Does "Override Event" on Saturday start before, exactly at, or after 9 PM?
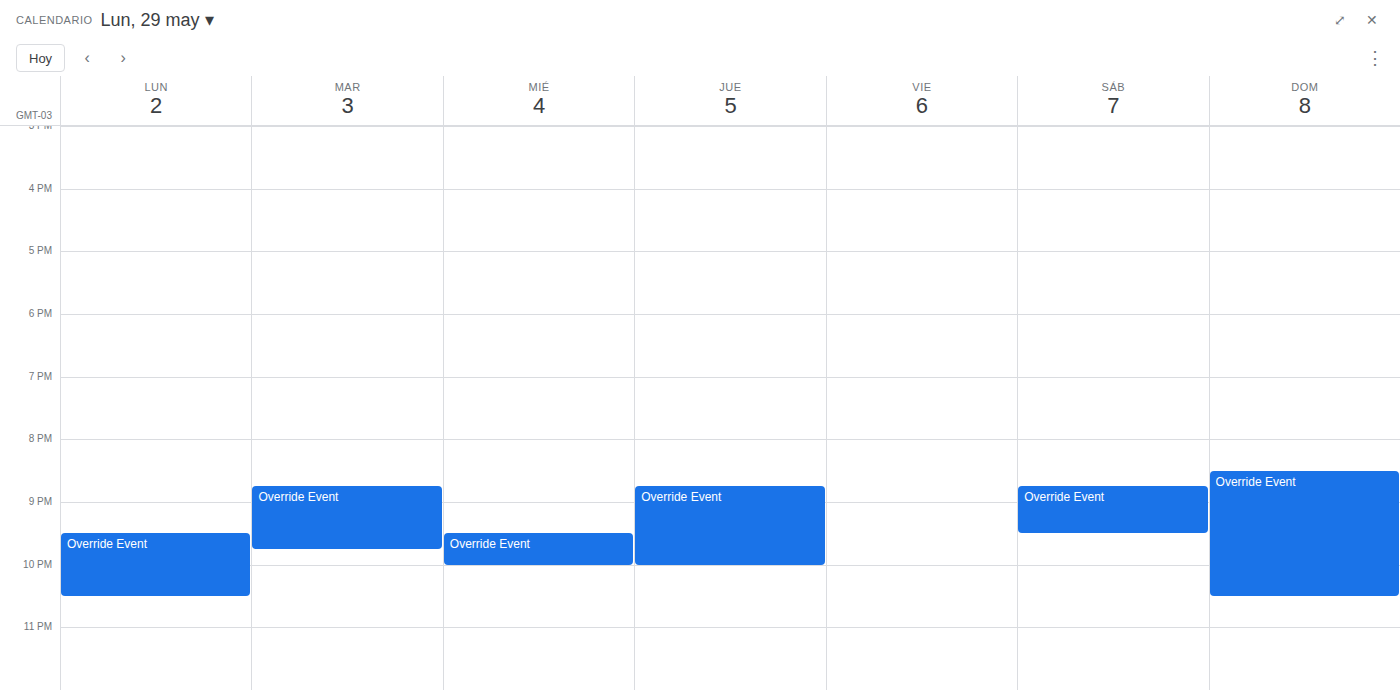
8:45 PM -- before 9 PM, 15 minutes above the 9 PM line.